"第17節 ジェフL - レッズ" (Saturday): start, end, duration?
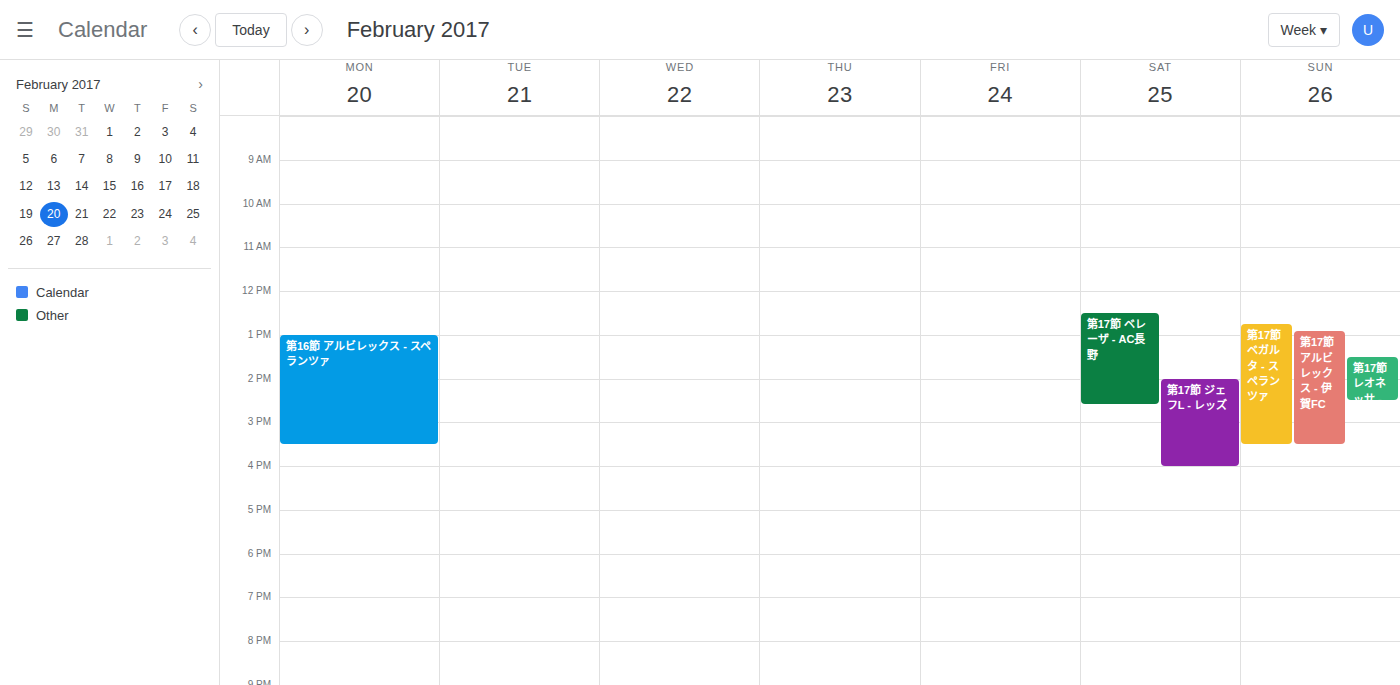
2:00 PM to 4:00 PM, 2 hours